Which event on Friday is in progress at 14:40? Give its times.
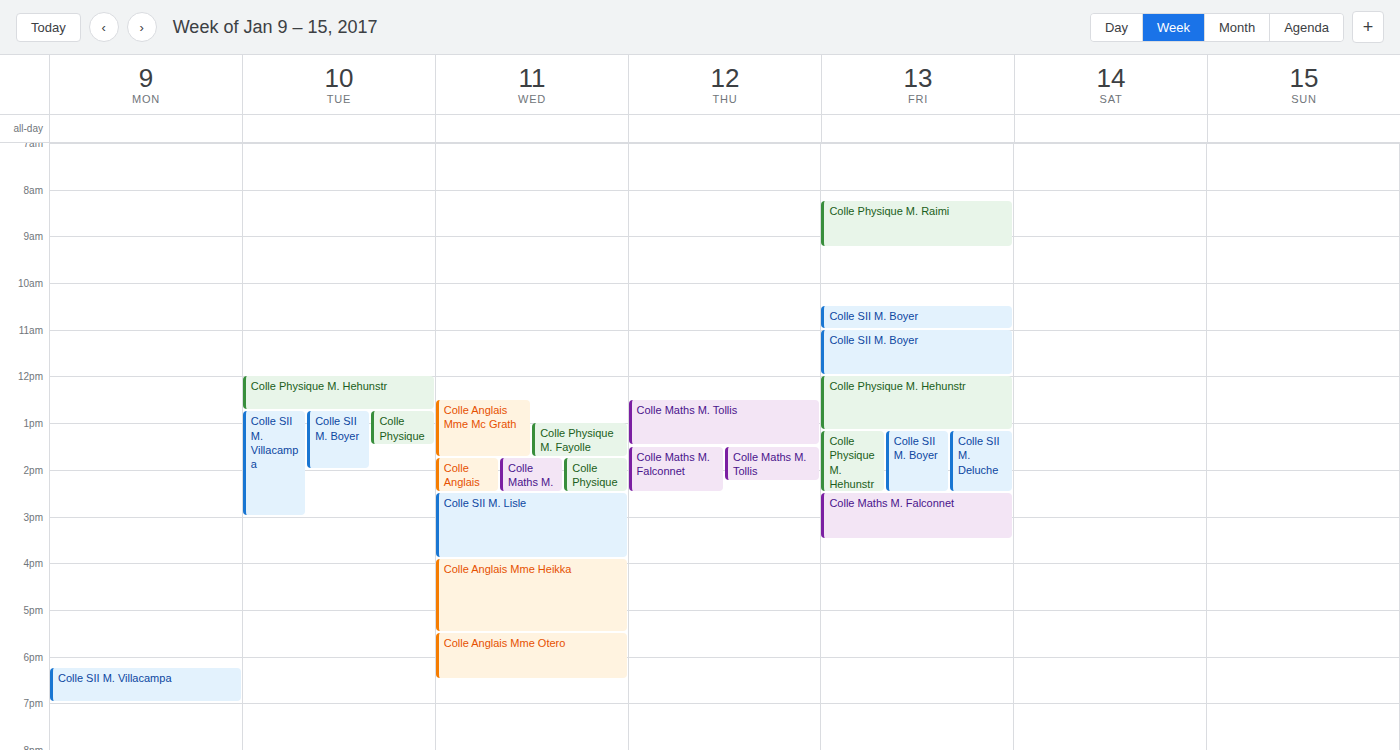
"Colle Maths M. Falconnet", 14:30 to 15:30